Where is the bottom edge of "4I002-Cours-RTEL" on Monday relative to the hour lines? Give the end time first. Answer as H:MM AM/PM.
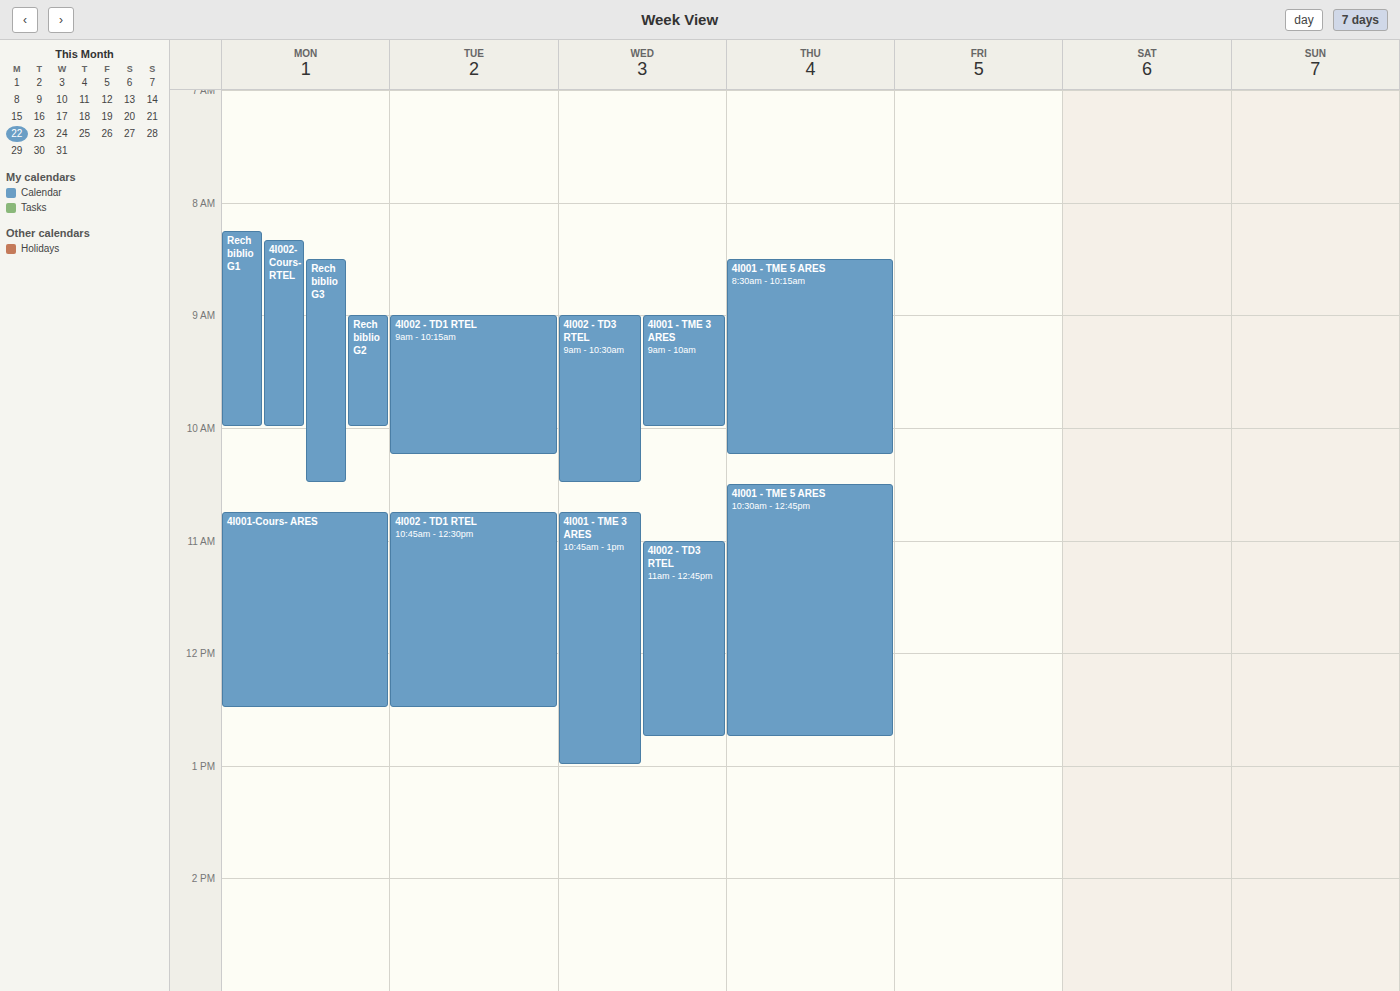
10:00 AM -- exactly on the 10 AM line.